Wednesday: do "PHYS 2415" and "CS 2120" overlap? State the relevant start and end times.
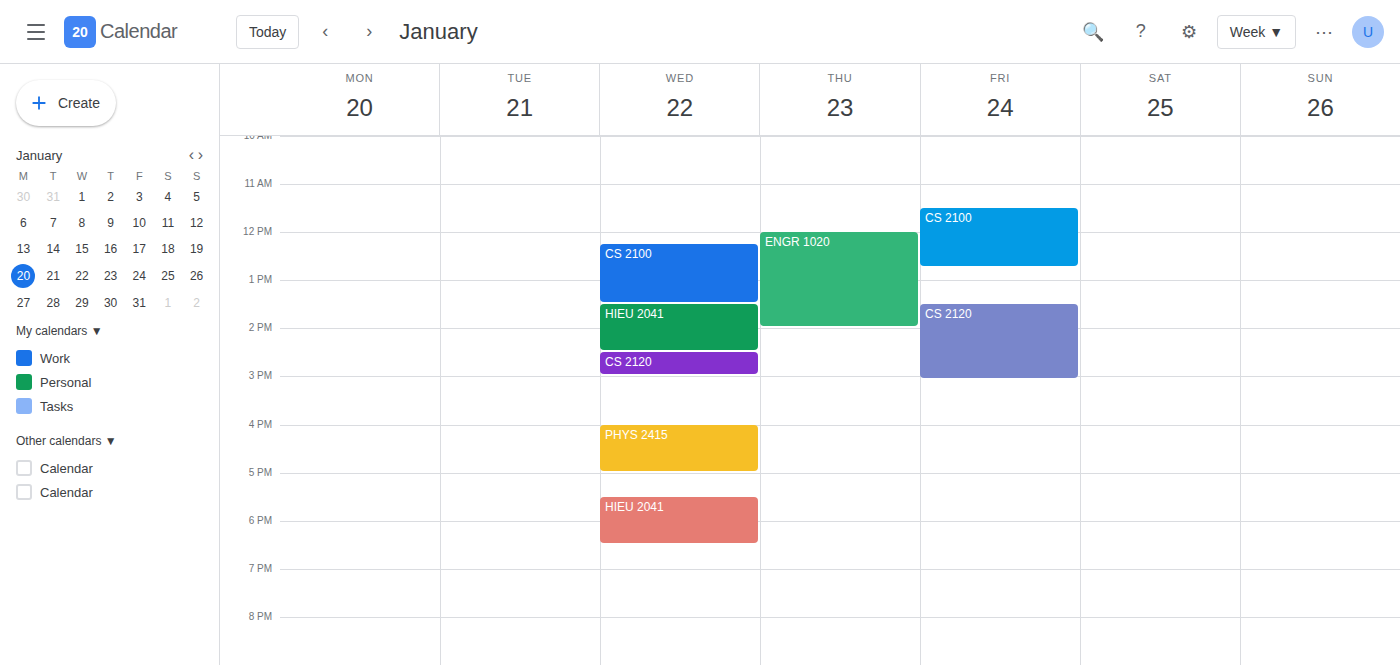
"CS 2120" ends at 3:00 PM and "PHYS 2415" starts at 4:00 PM -- no overlap.